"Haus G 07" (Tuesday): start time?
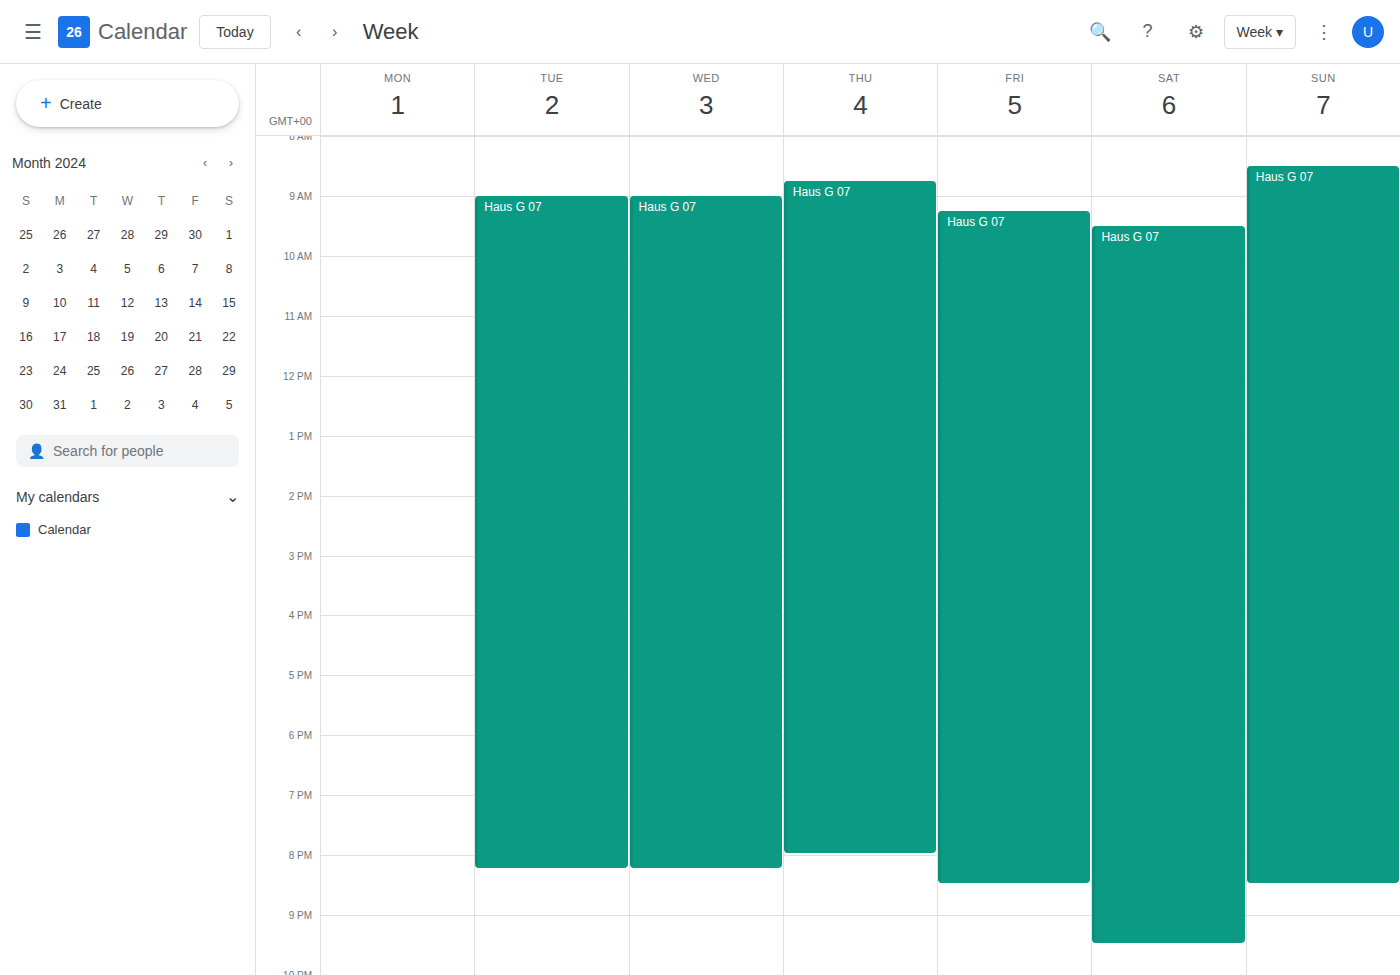
9:00 AM